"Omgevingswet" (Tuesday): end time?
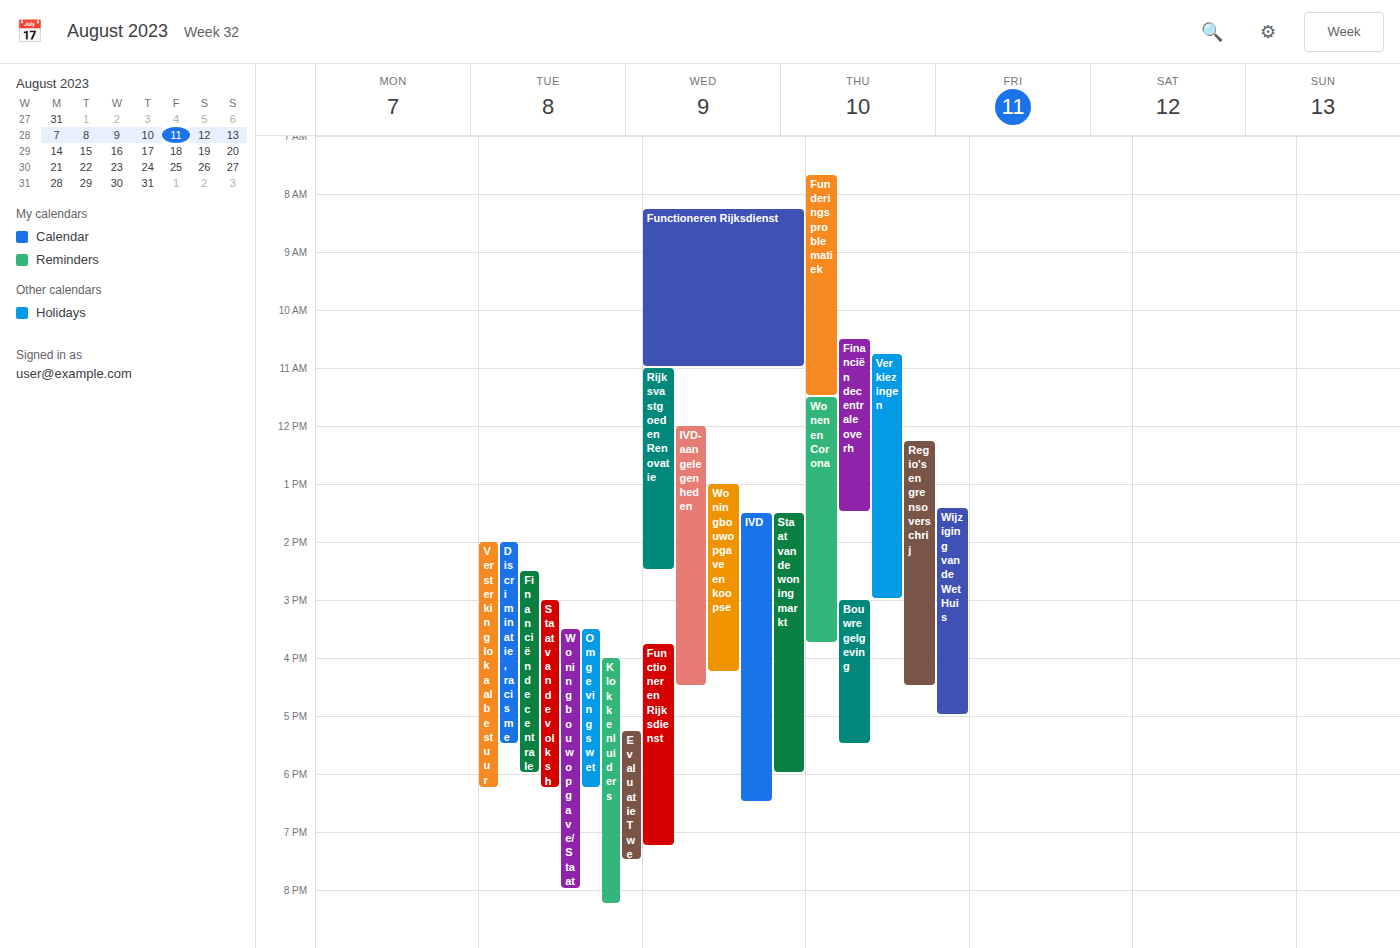
6:15 PM